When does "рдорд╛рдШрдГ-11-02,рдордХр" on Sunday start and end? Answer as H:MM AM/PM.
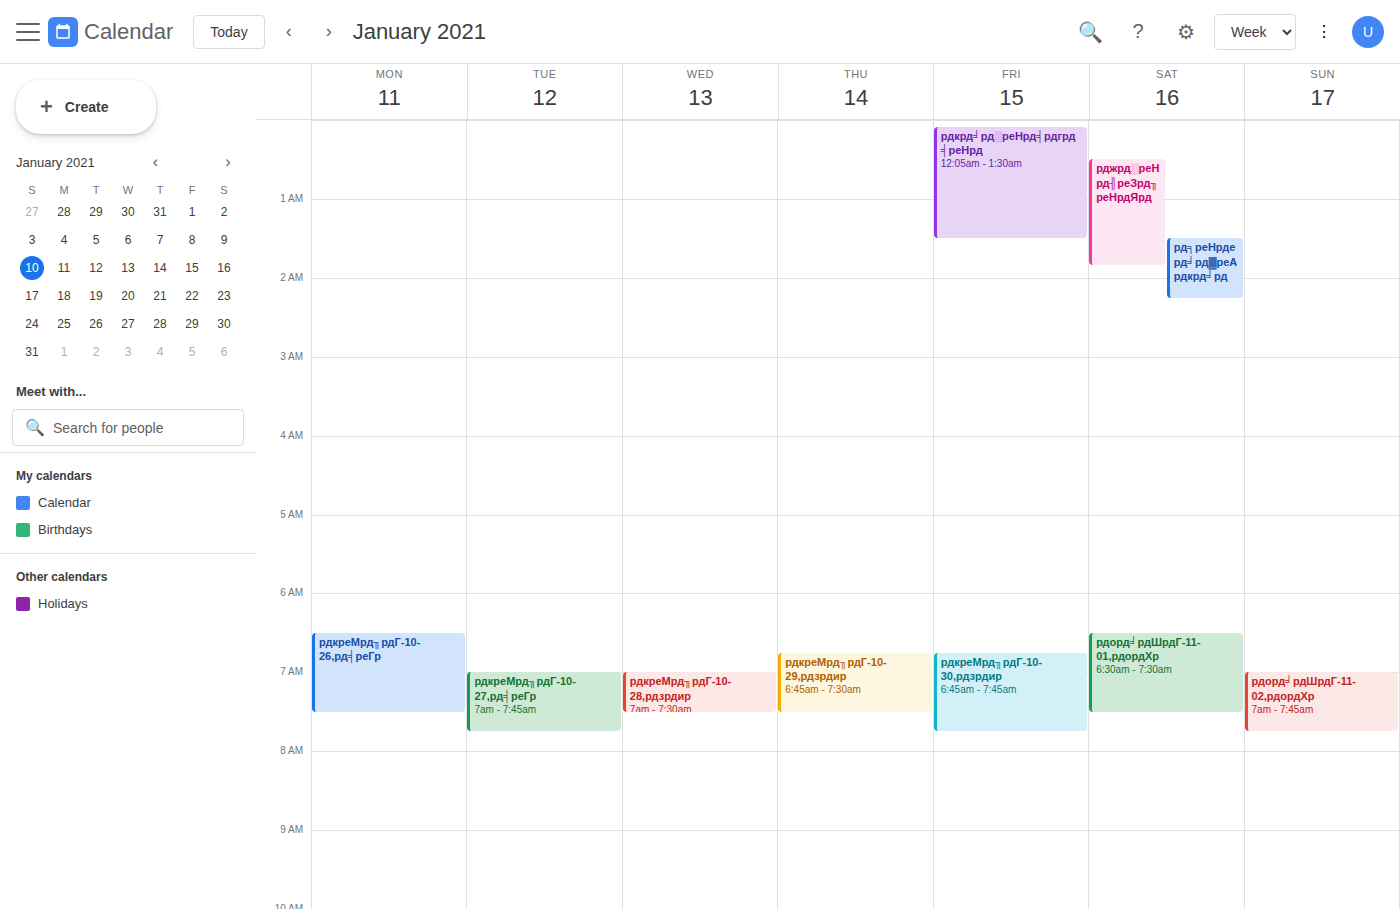
7:00 AM to 7:45 AM